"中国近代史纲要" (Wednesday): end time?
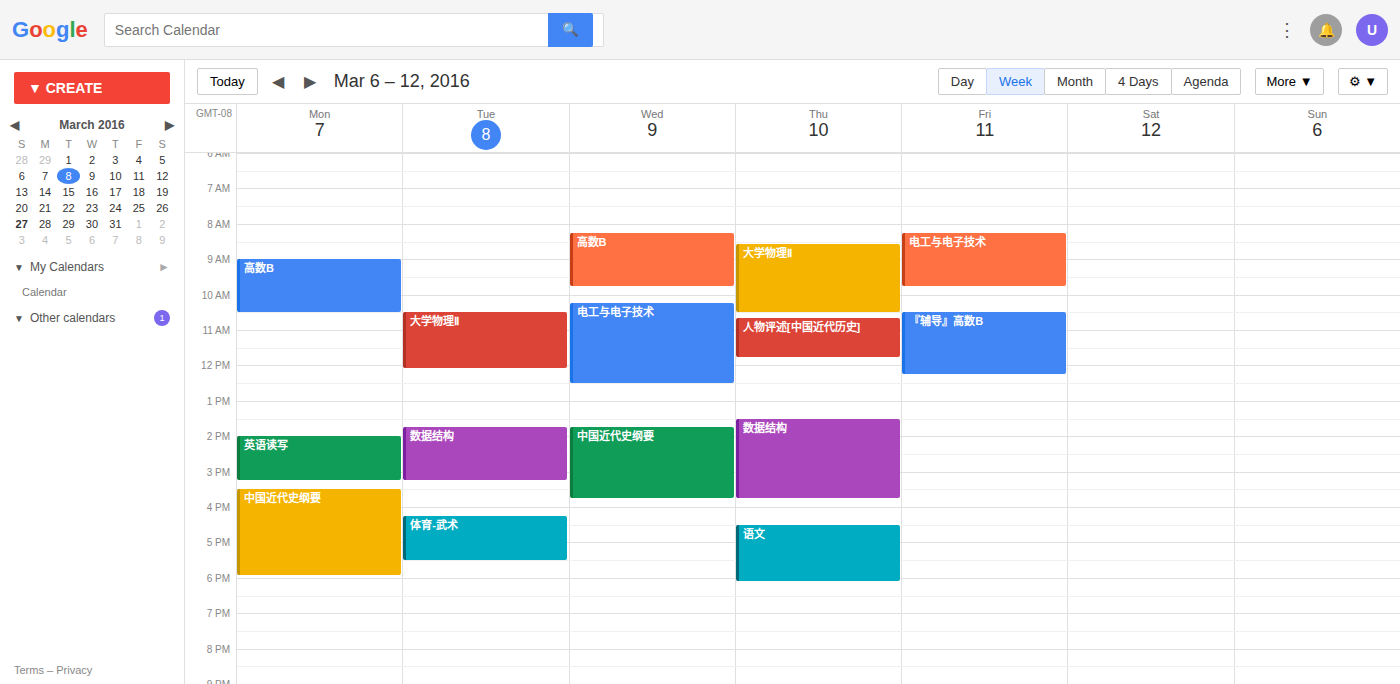
3:45 PM